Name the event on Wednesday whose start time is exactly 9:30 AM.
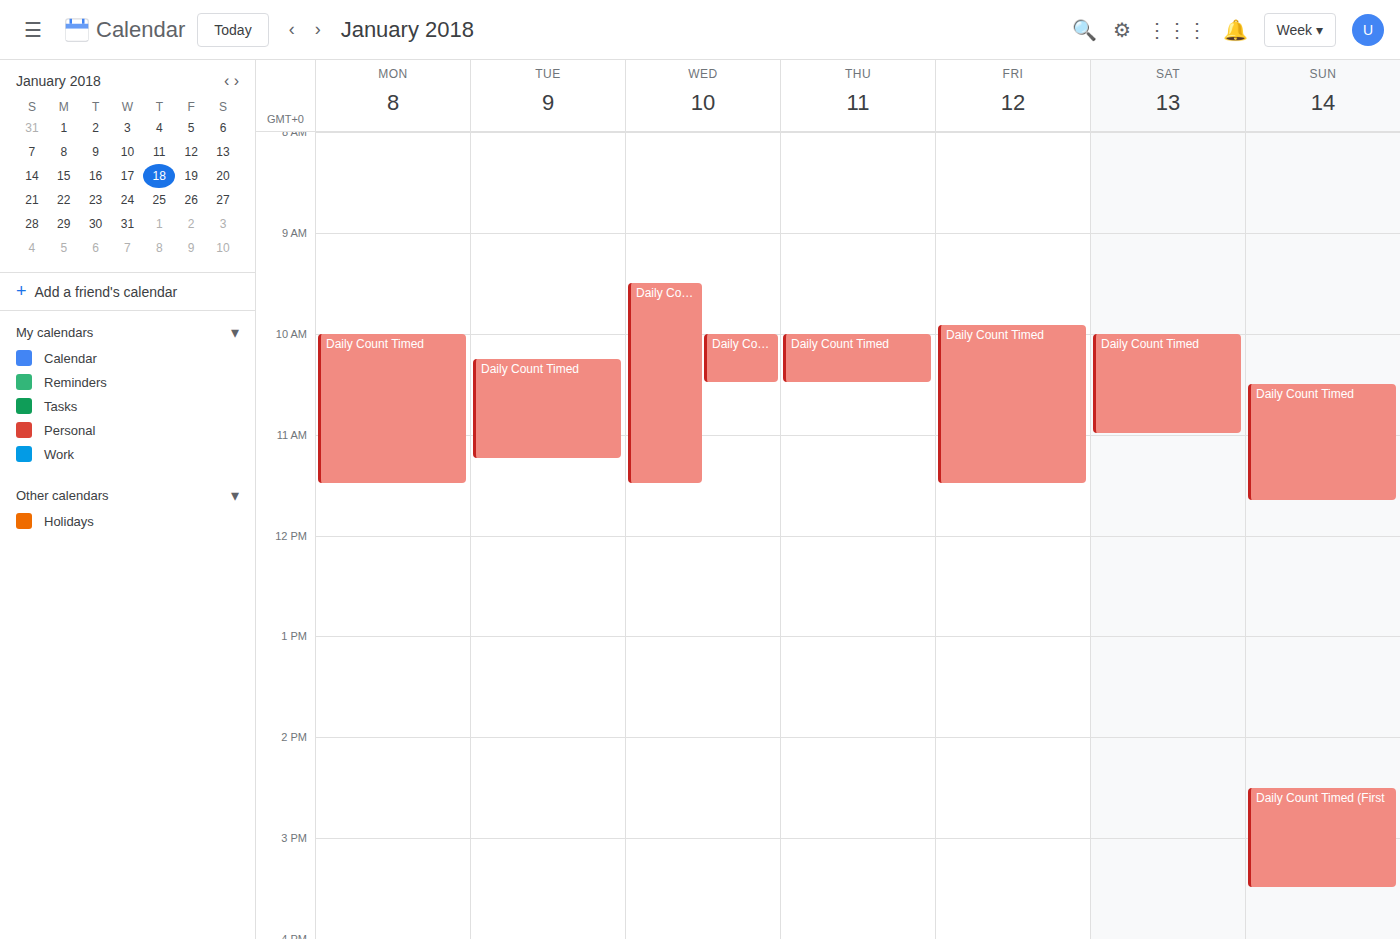
"Daily Count Timed (Middle"